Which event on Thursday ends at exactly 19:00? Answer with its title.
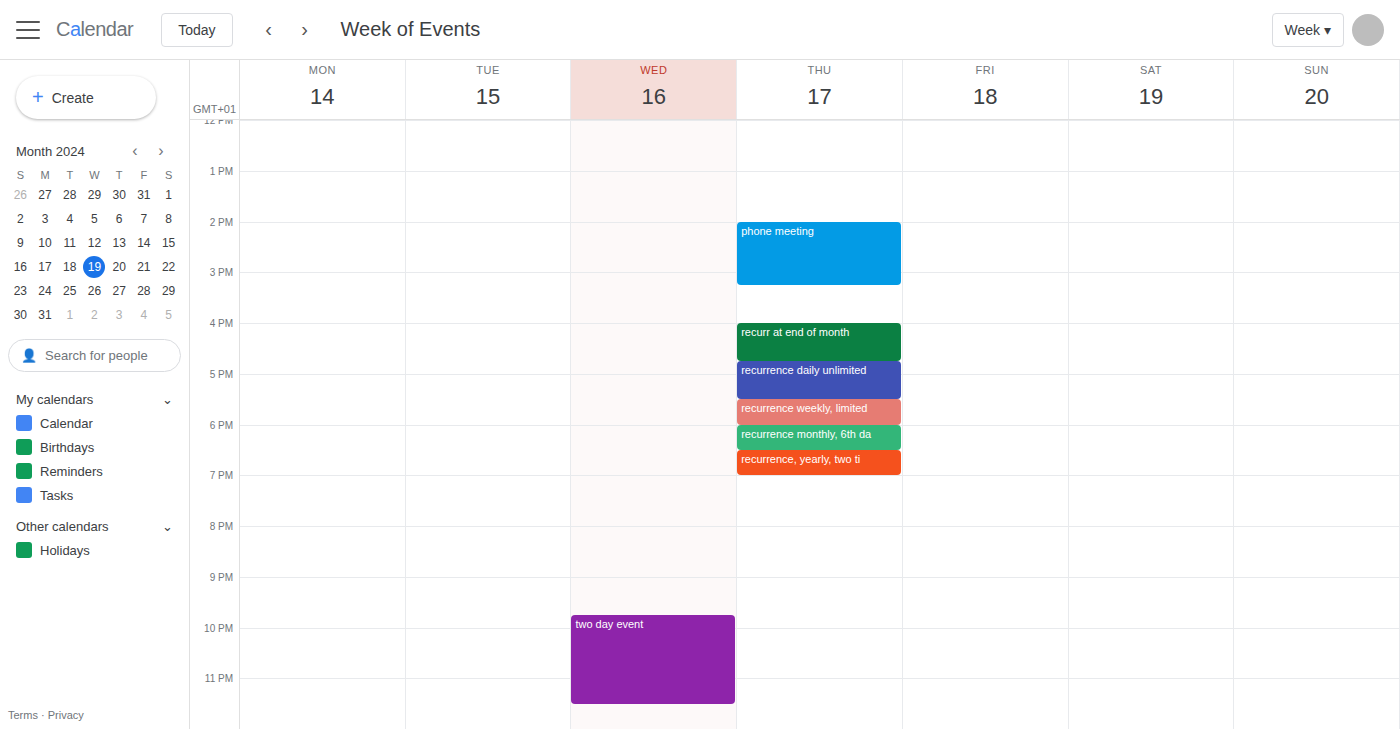
"recurrence, yearly, two ti"